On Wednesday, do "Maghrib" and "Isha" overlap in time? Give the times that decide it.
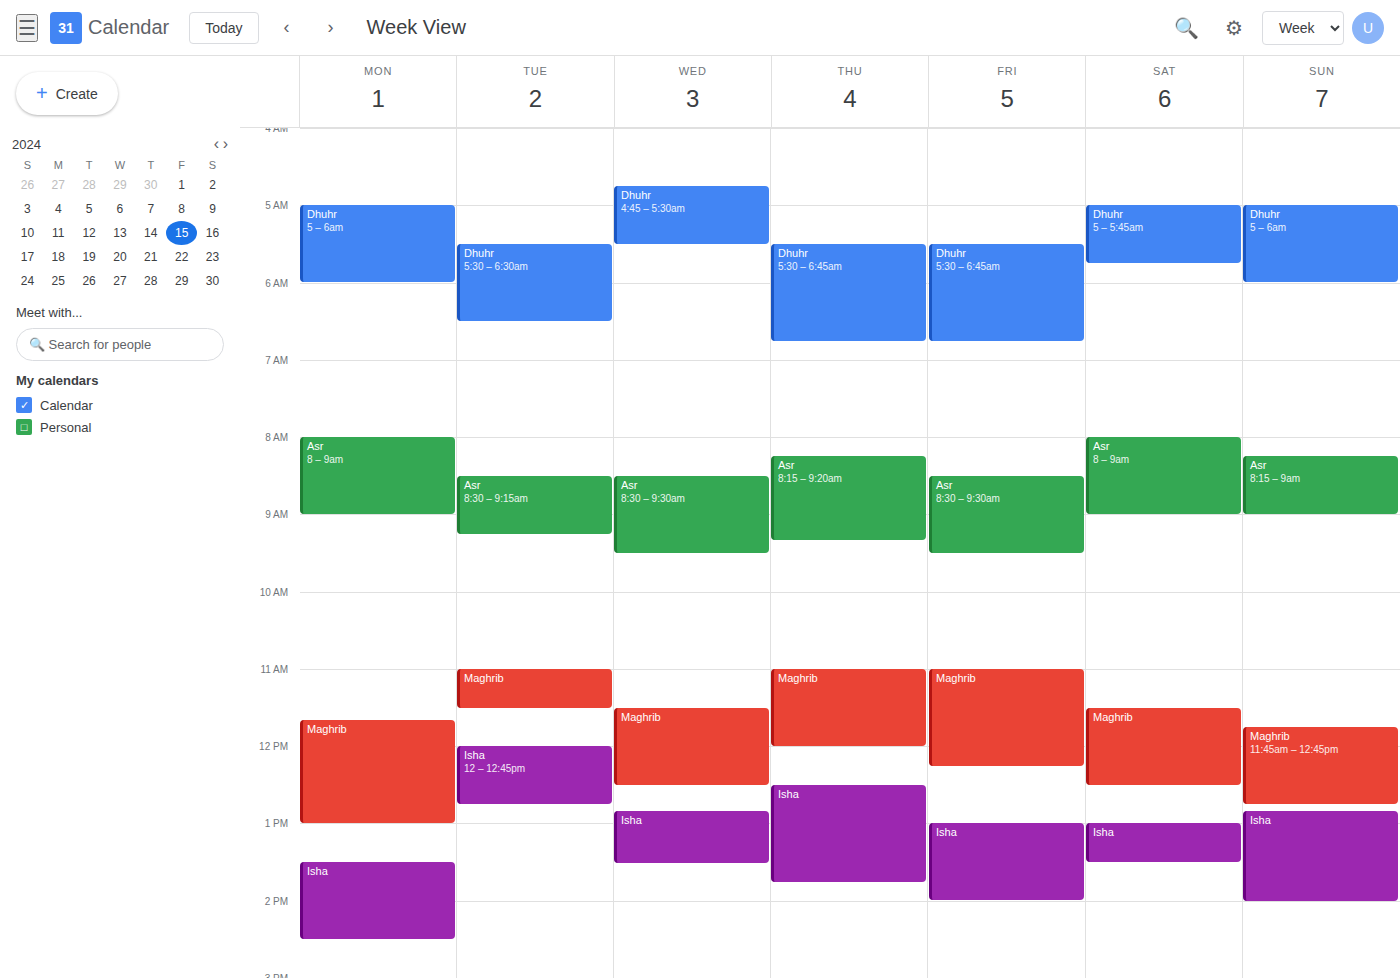
"Maghrib" ends at 12:30 PM and "Isha" starts at 12:50 PM -- no overlap.